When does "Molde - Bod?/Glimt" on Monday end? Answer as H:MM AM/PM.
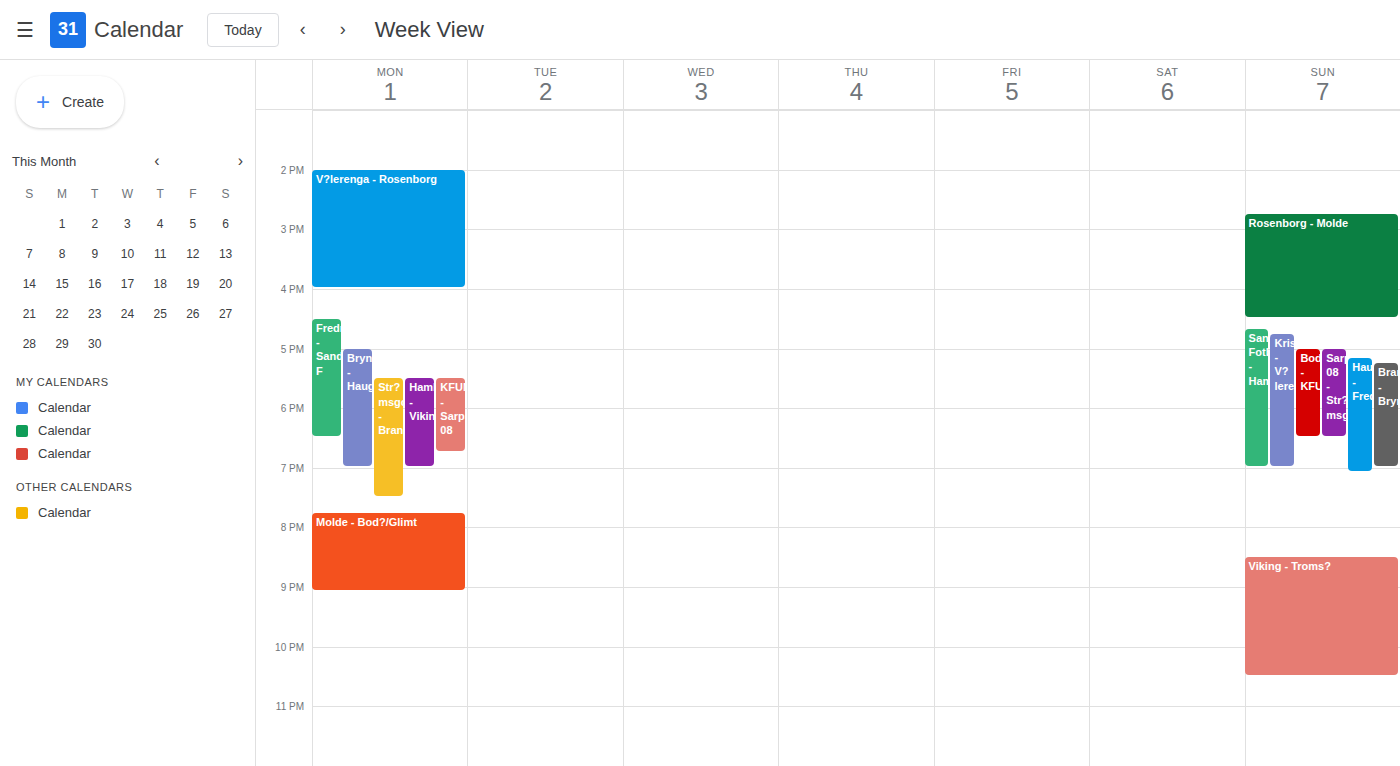
9:05 PM